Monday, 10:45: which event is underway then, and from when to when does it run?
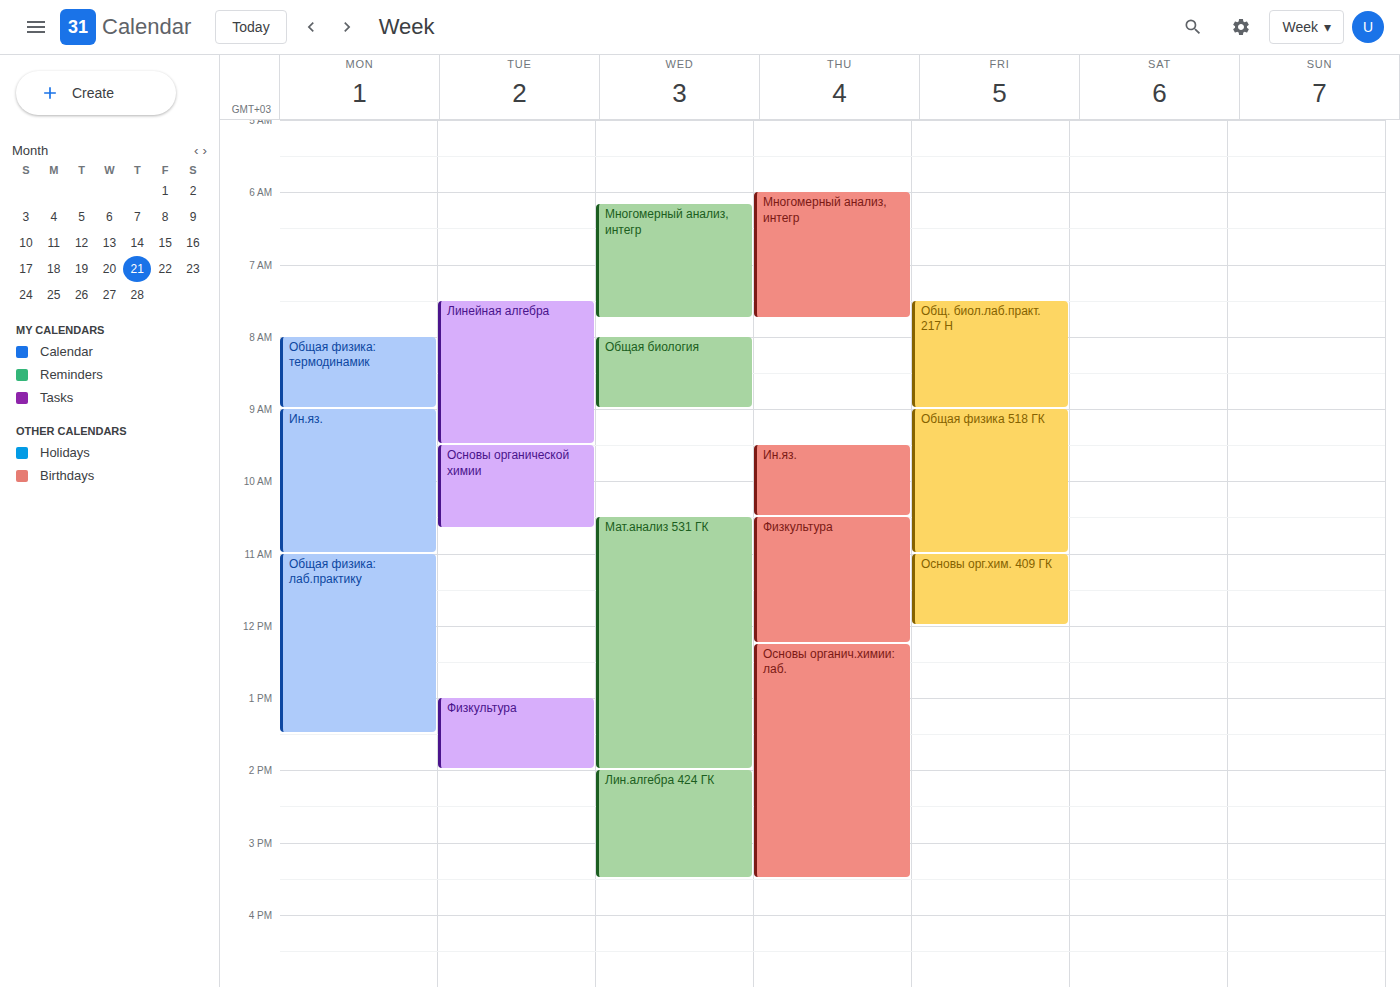
"Ин.яз.", 09:00 to 11:00